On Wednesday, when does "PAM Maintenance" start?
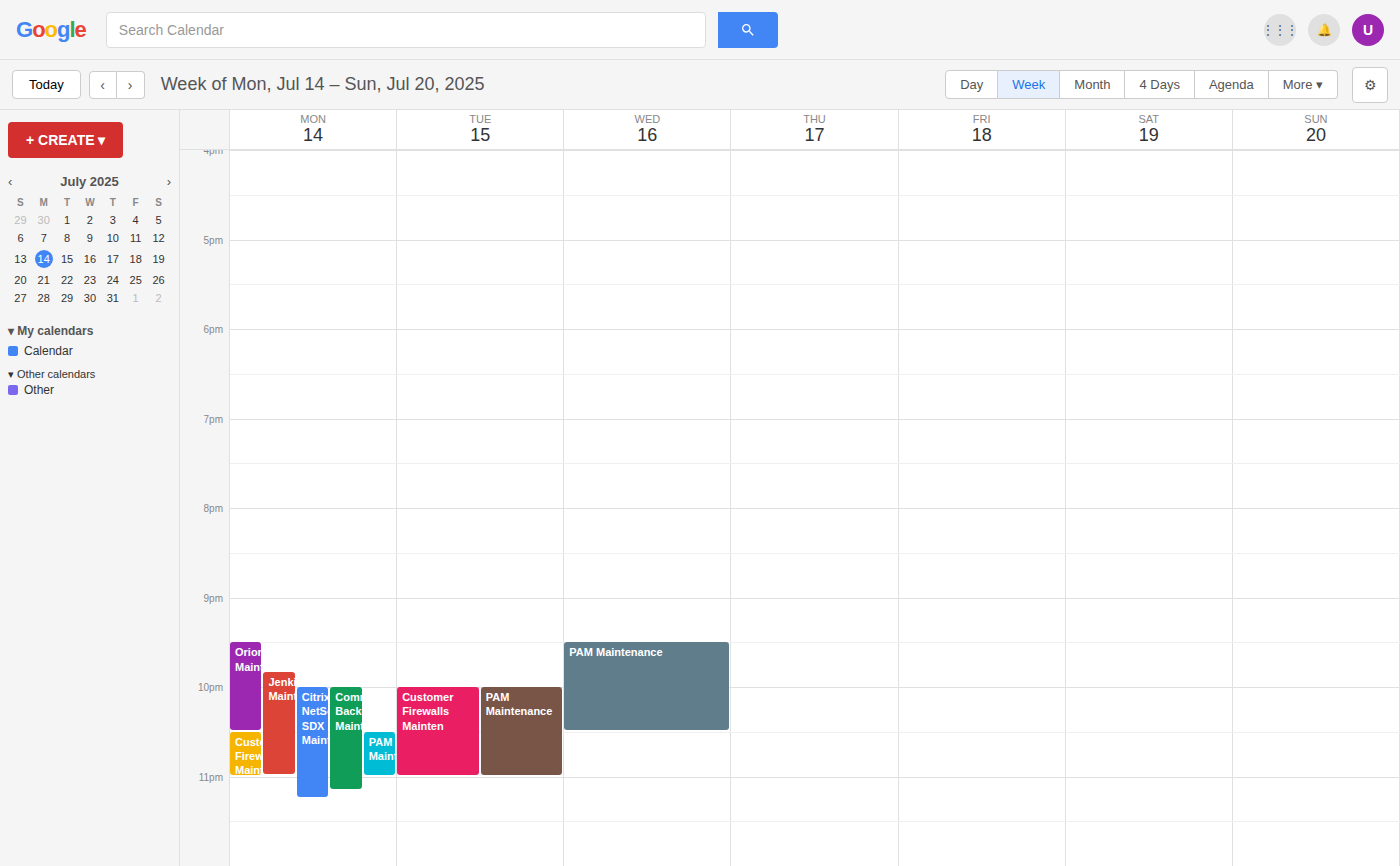
9:30 PM